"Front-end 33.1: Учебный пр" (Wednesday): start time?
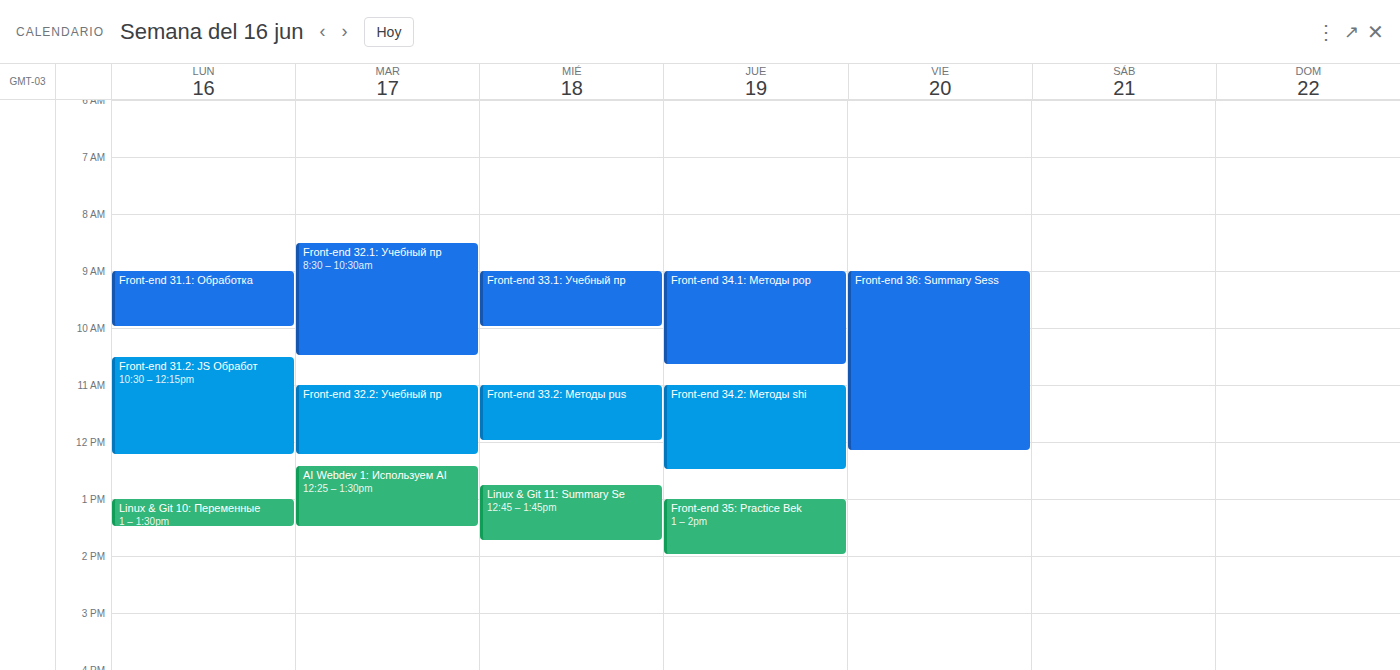
9:00 AM